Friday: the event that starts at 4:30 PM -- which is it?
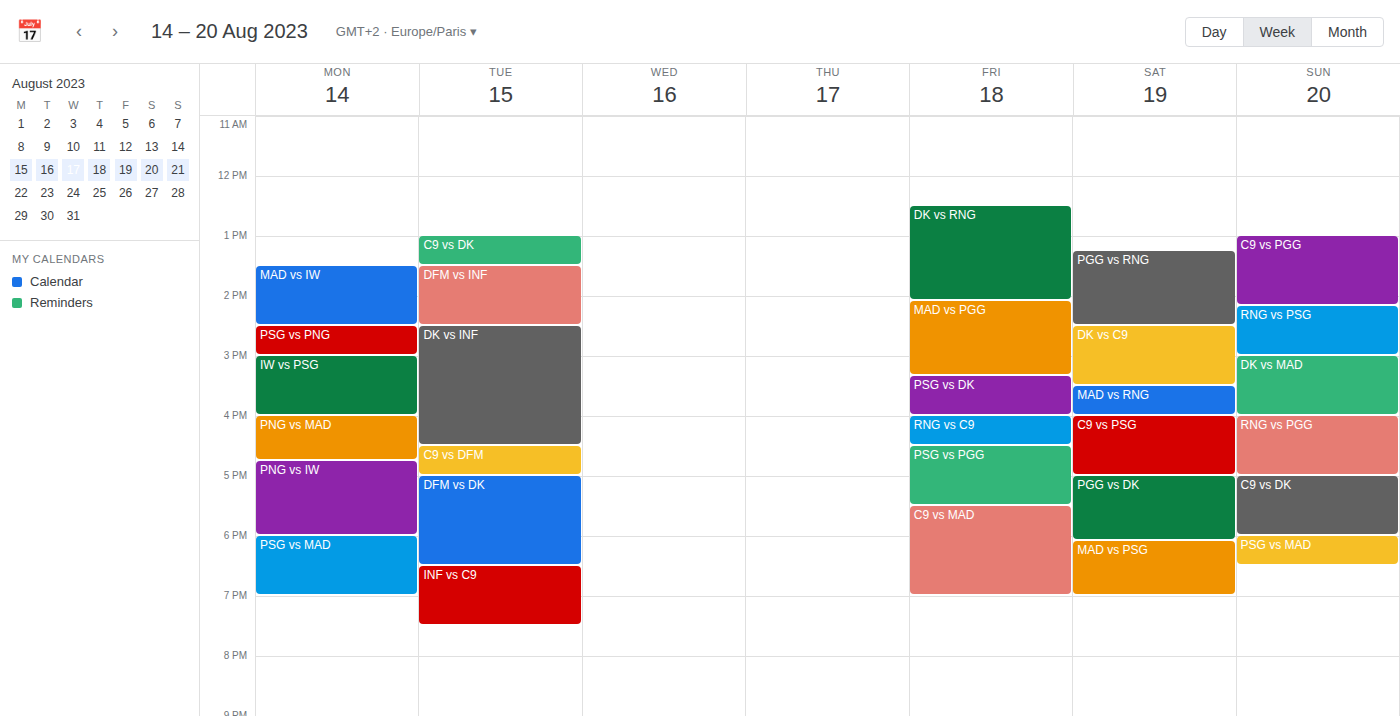
"PSG vs PGG"